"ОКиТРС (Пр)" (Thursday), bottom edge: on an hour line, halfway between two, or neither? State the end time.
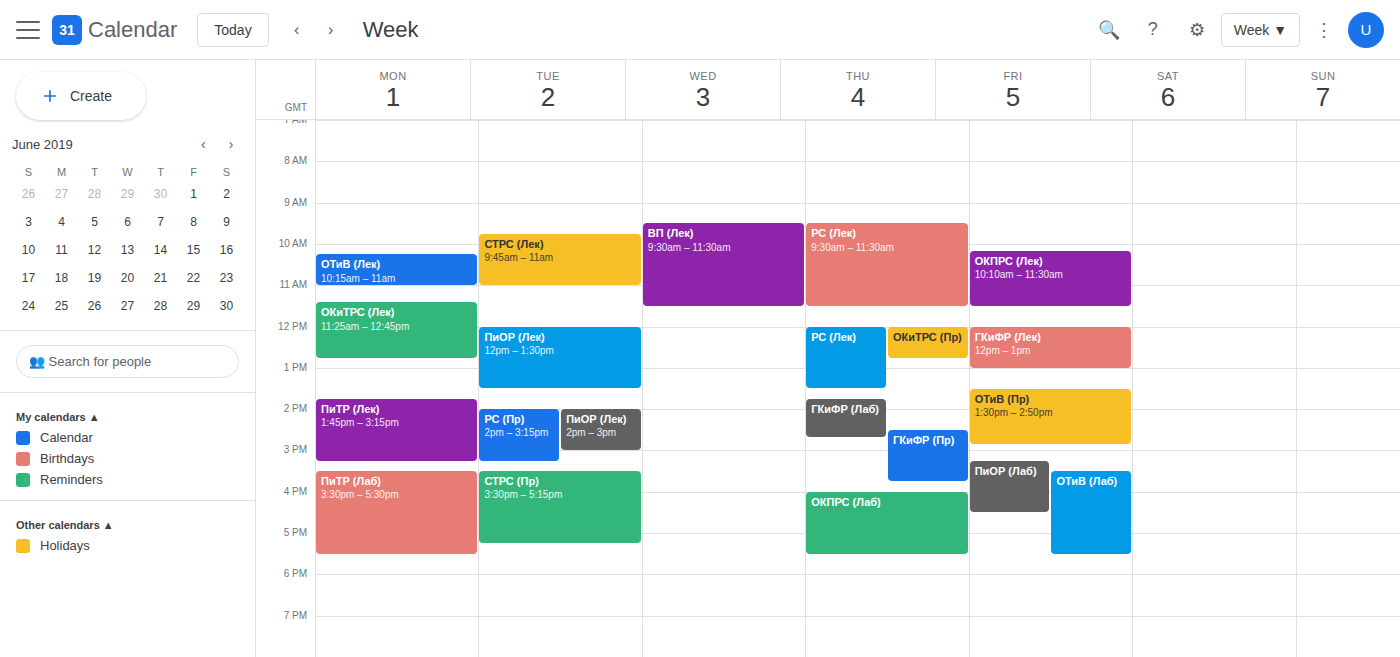
12:45 PM -- neither: three quarters of the way from the 12 PM line to the 1 PM line.